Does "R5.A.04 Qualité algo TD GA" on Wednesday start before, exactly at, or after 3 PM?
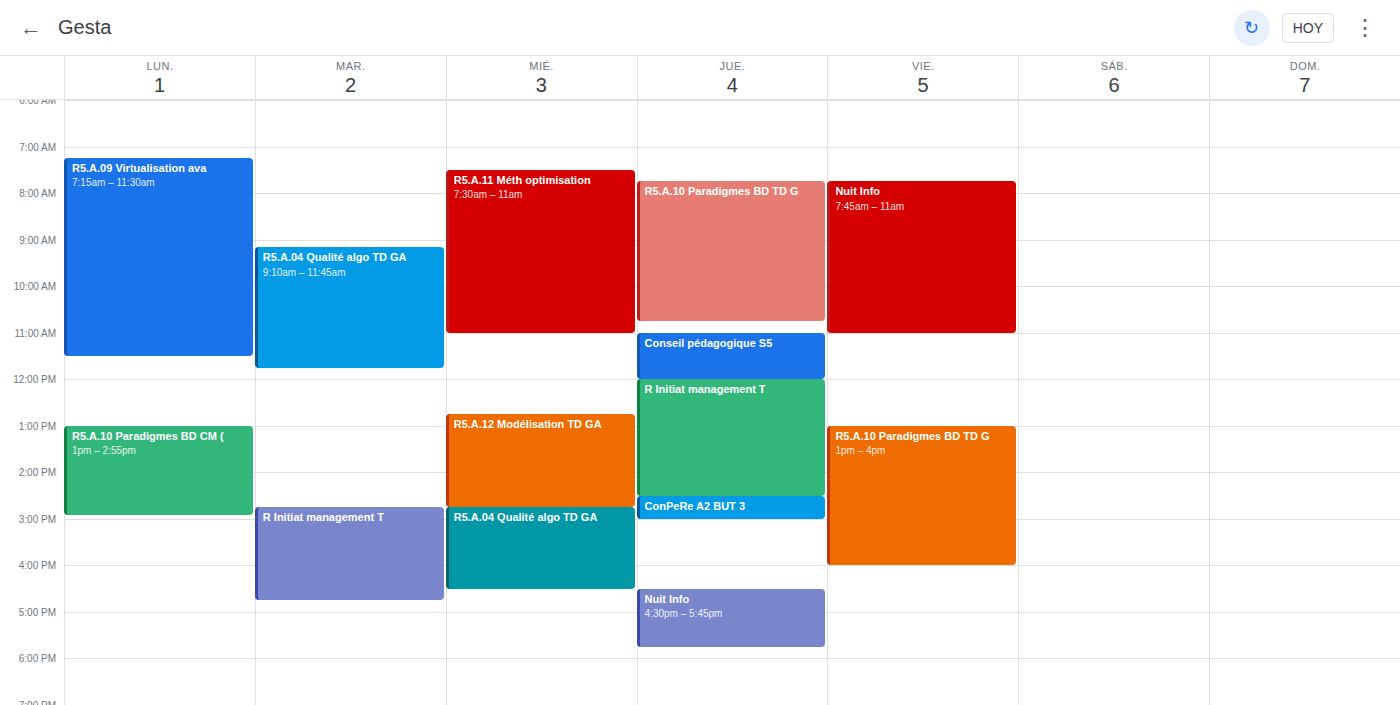
2:45 PM -- before 3 PM, 15 minutes above the 3 PM line.